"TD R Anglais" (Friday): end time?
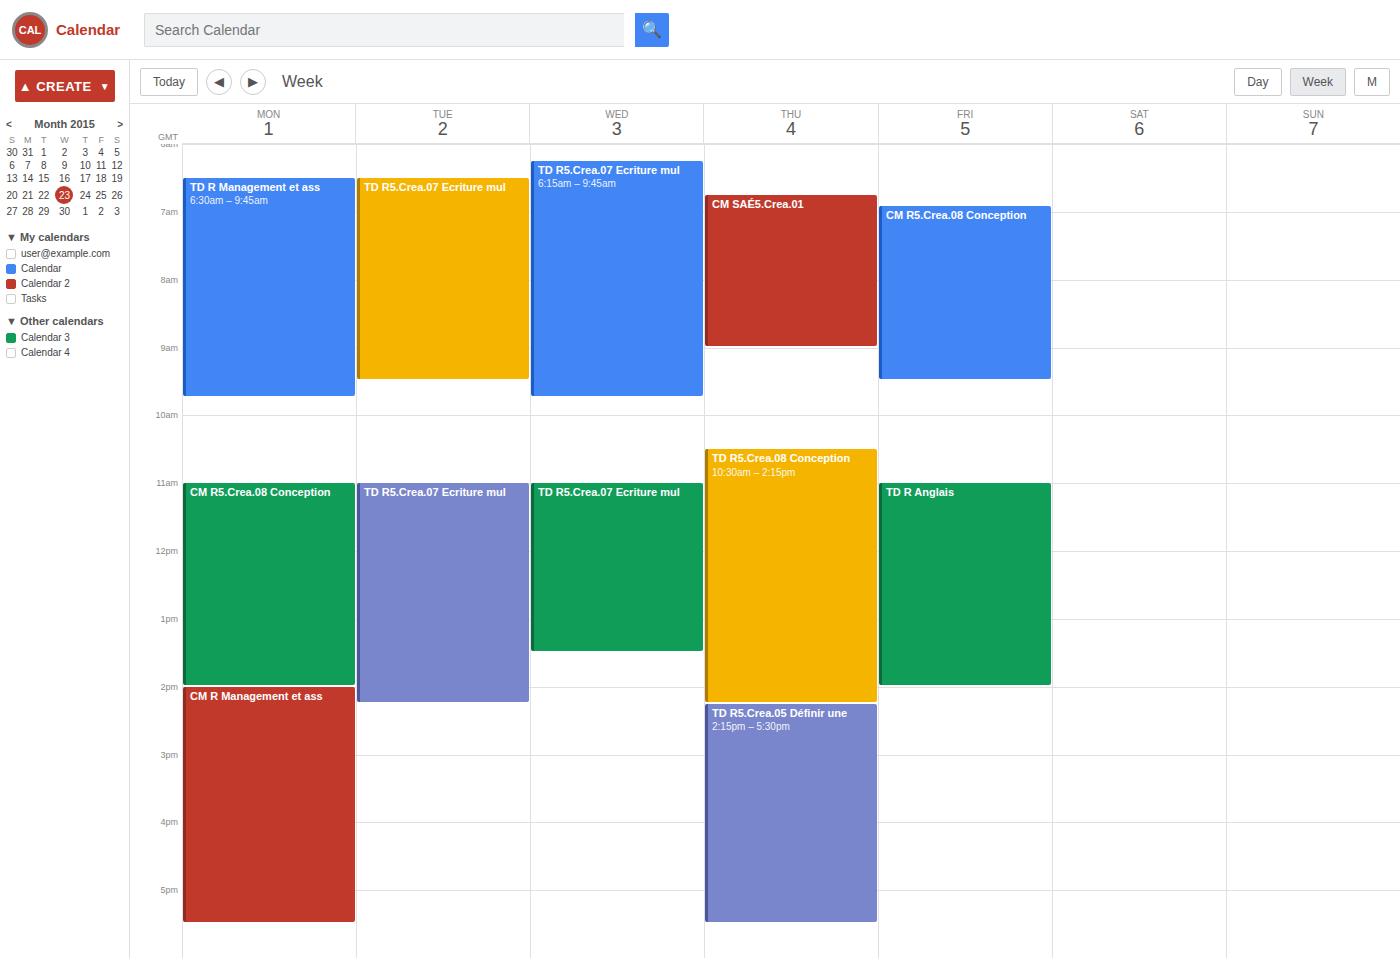
2:00 PM